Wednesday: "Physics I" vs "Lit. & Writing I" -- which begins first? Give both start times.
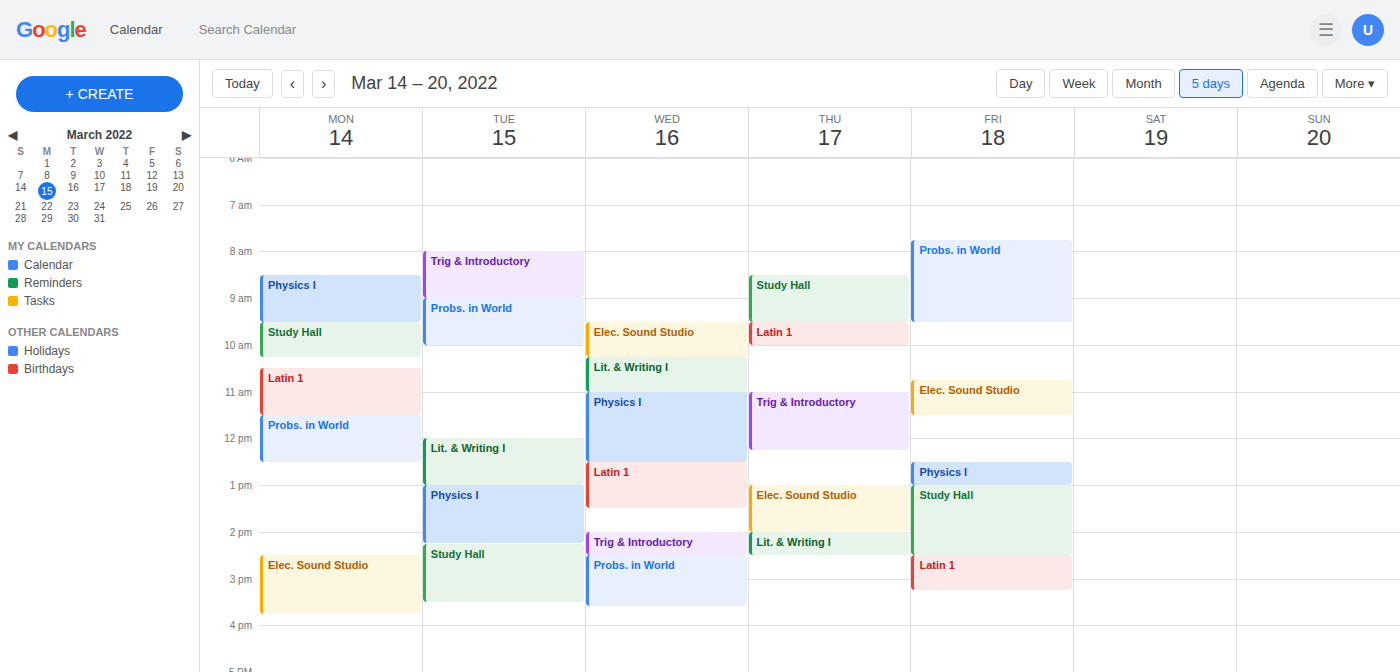
"Lit. & Writing I" 10:15 AM; "Physics I" 11:00 AM.